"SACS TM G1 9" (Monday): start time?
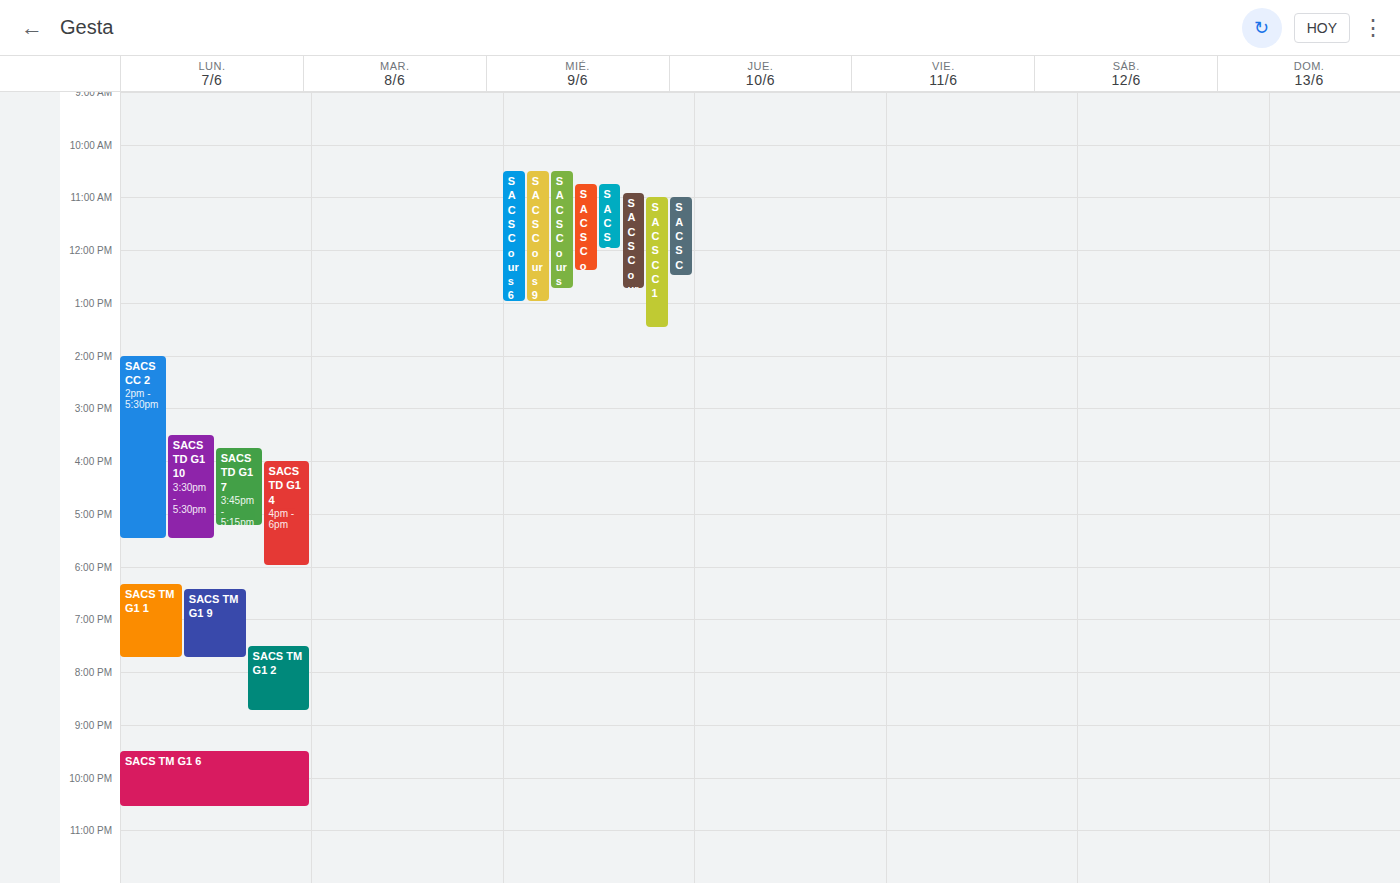
6:25 PM